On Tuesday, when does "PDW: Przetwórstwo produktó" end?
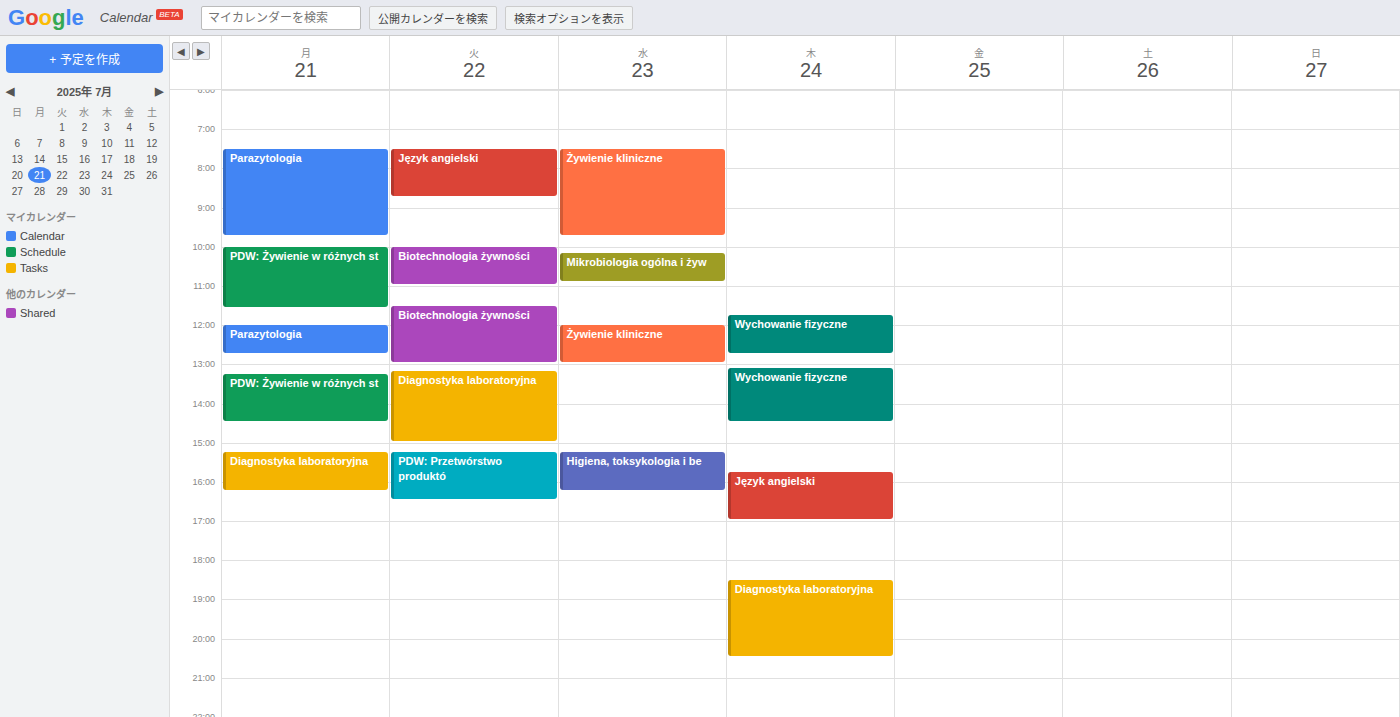
4:30 PM